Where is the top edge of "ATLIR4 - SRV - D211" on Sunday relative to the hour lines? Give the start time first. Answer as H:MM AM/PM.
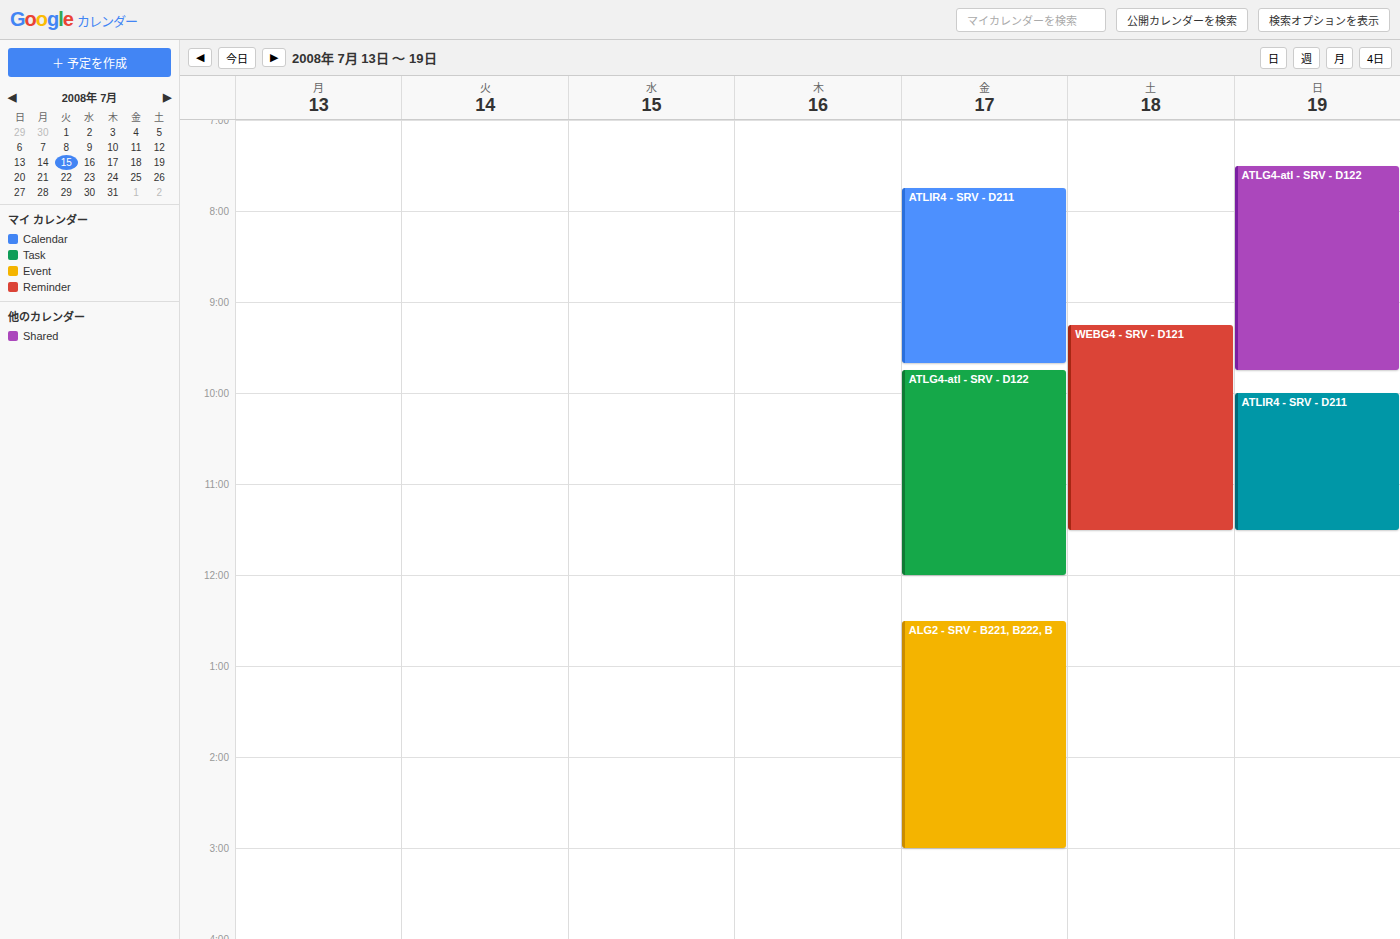
10:00 AM -- exactly on the 10 AM line.